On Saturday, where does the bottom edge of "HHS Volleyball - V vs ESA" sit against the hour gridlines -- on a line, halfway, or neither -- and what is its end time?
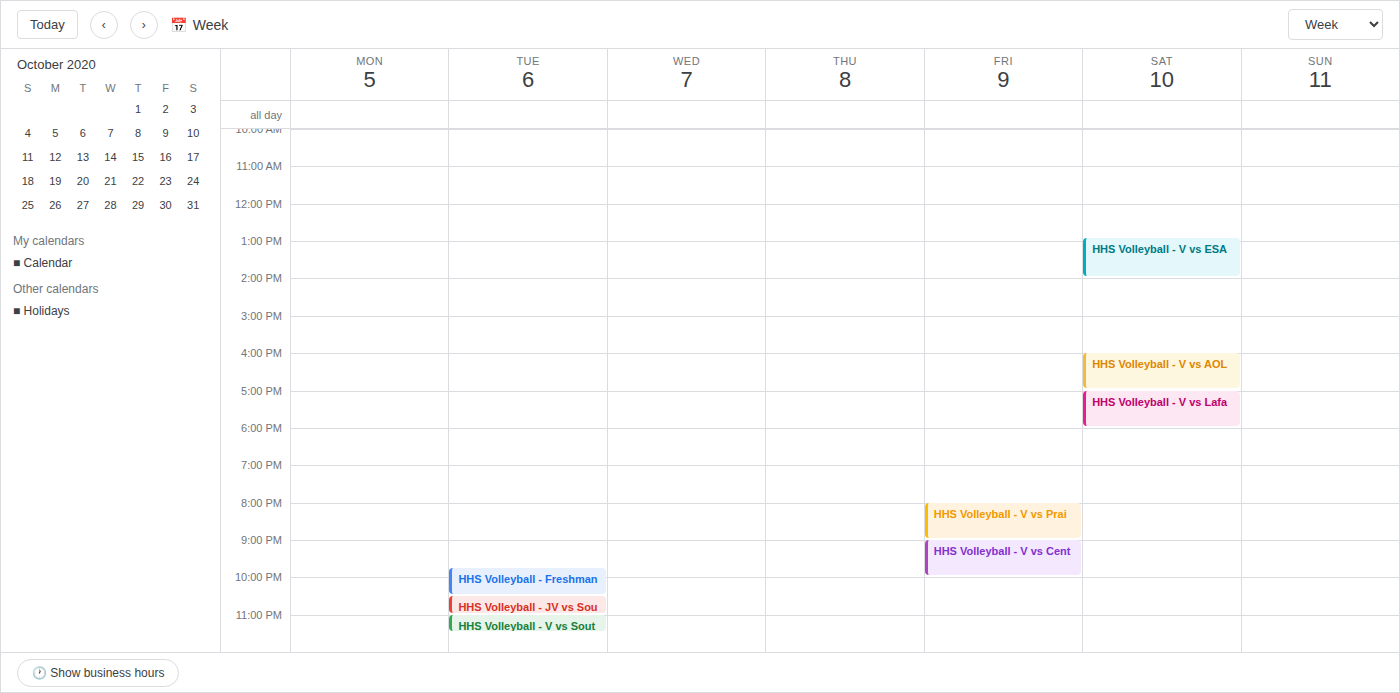
2:00 PM -- exactly on the 2 PM line.